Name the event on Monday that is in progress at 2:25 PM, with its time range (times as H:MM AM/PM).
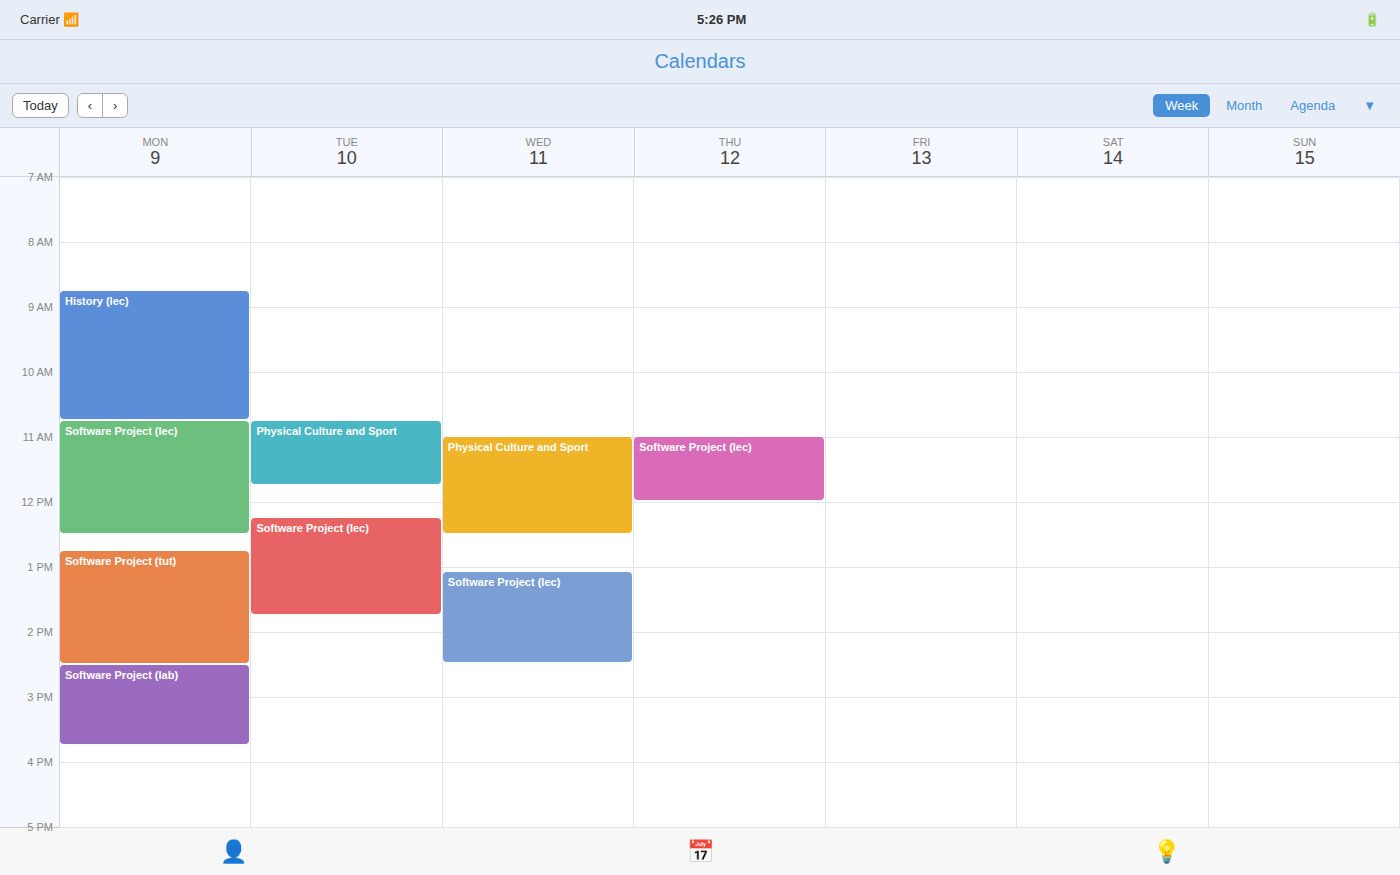
"Software Project (tut)", 12:45 PM to 2:30 PM